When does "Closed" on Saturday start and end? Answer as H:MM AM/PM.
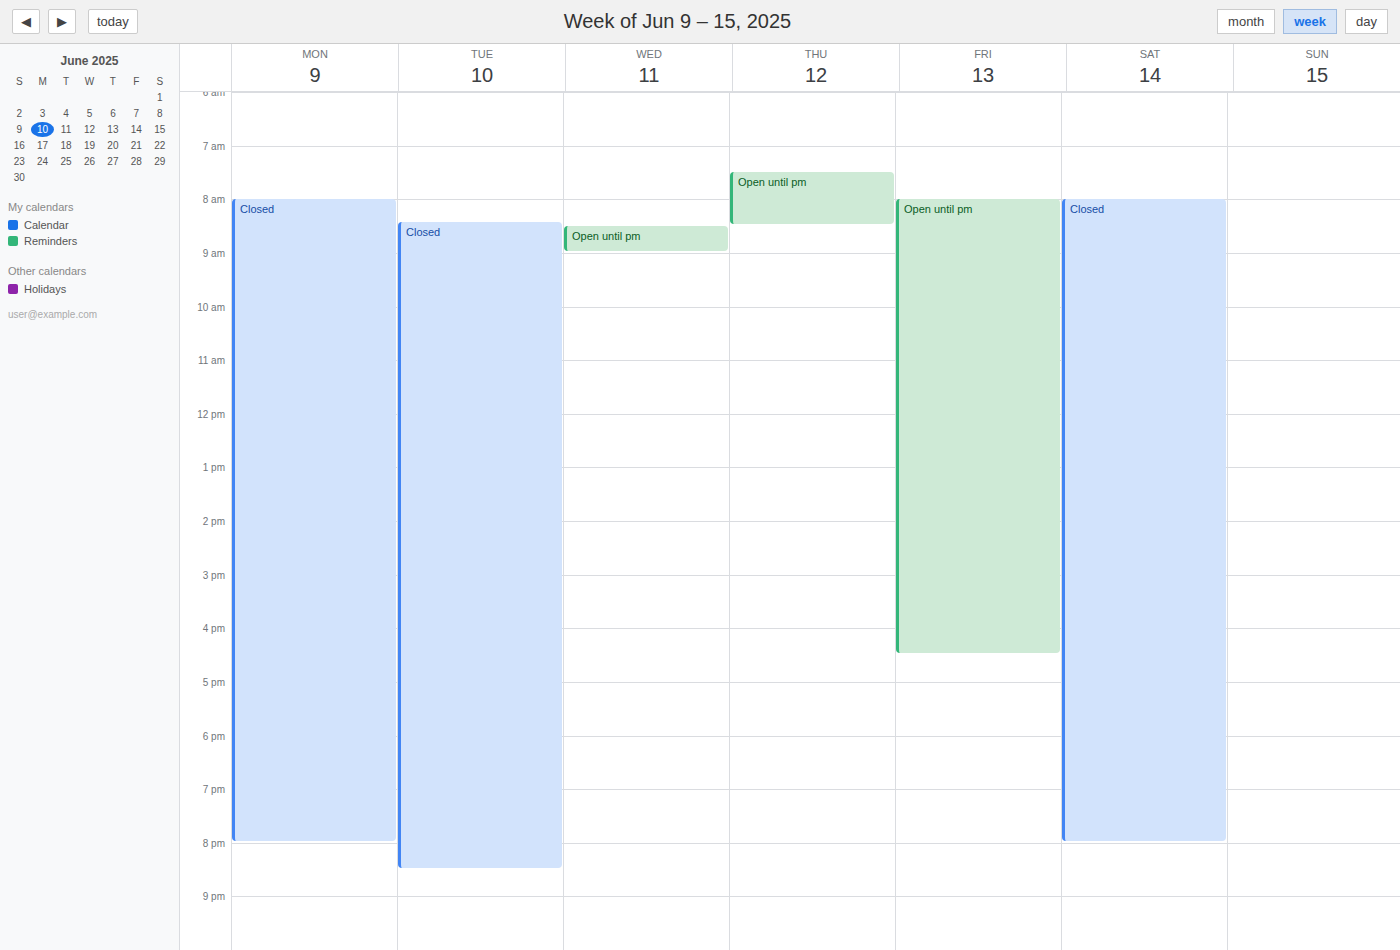
8:00 AM to 8:00 PM